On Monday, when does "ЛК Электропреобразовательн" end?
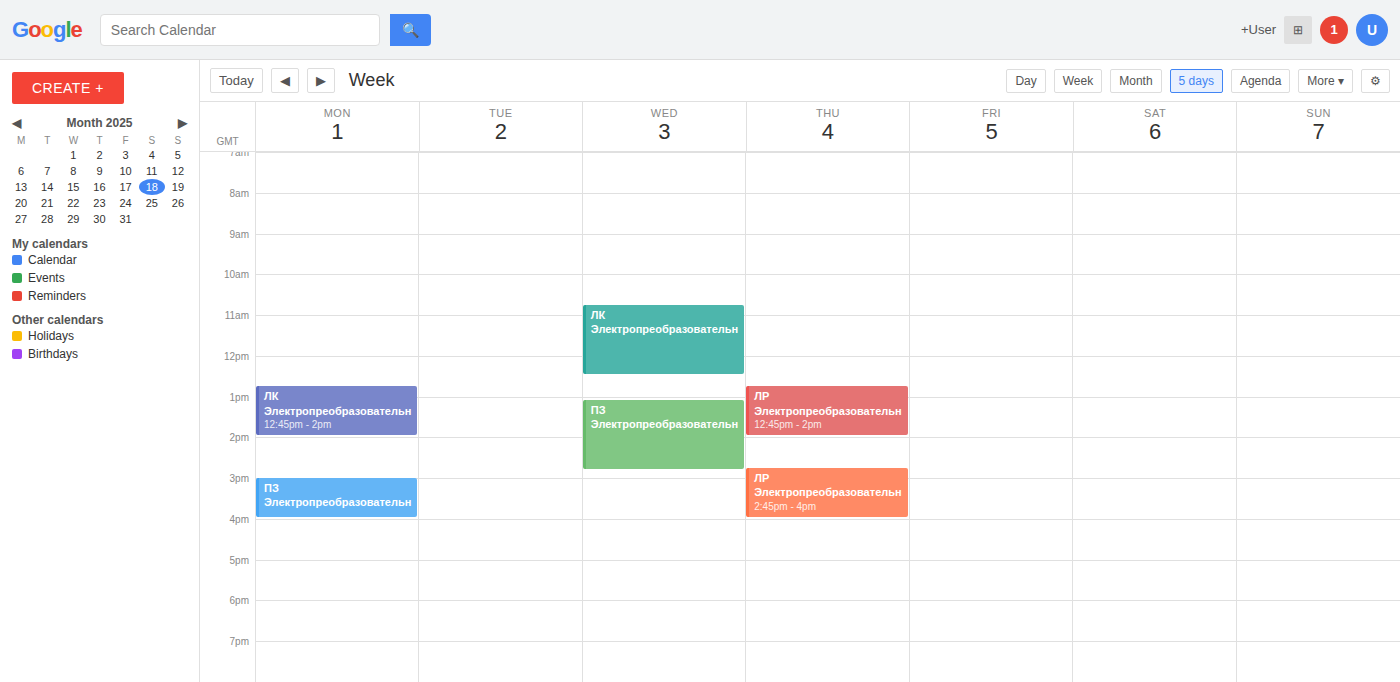
2:00 PM